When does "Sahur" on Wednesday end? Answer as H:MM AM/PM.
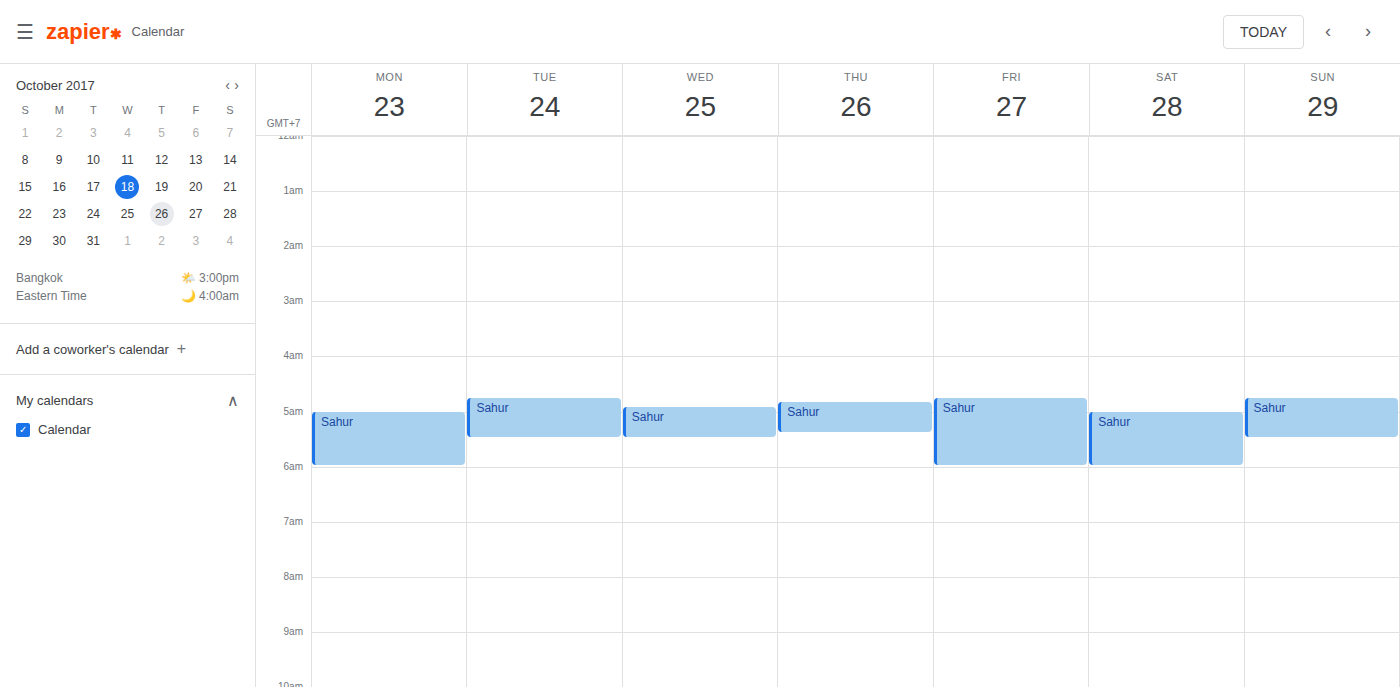
5:30 AM